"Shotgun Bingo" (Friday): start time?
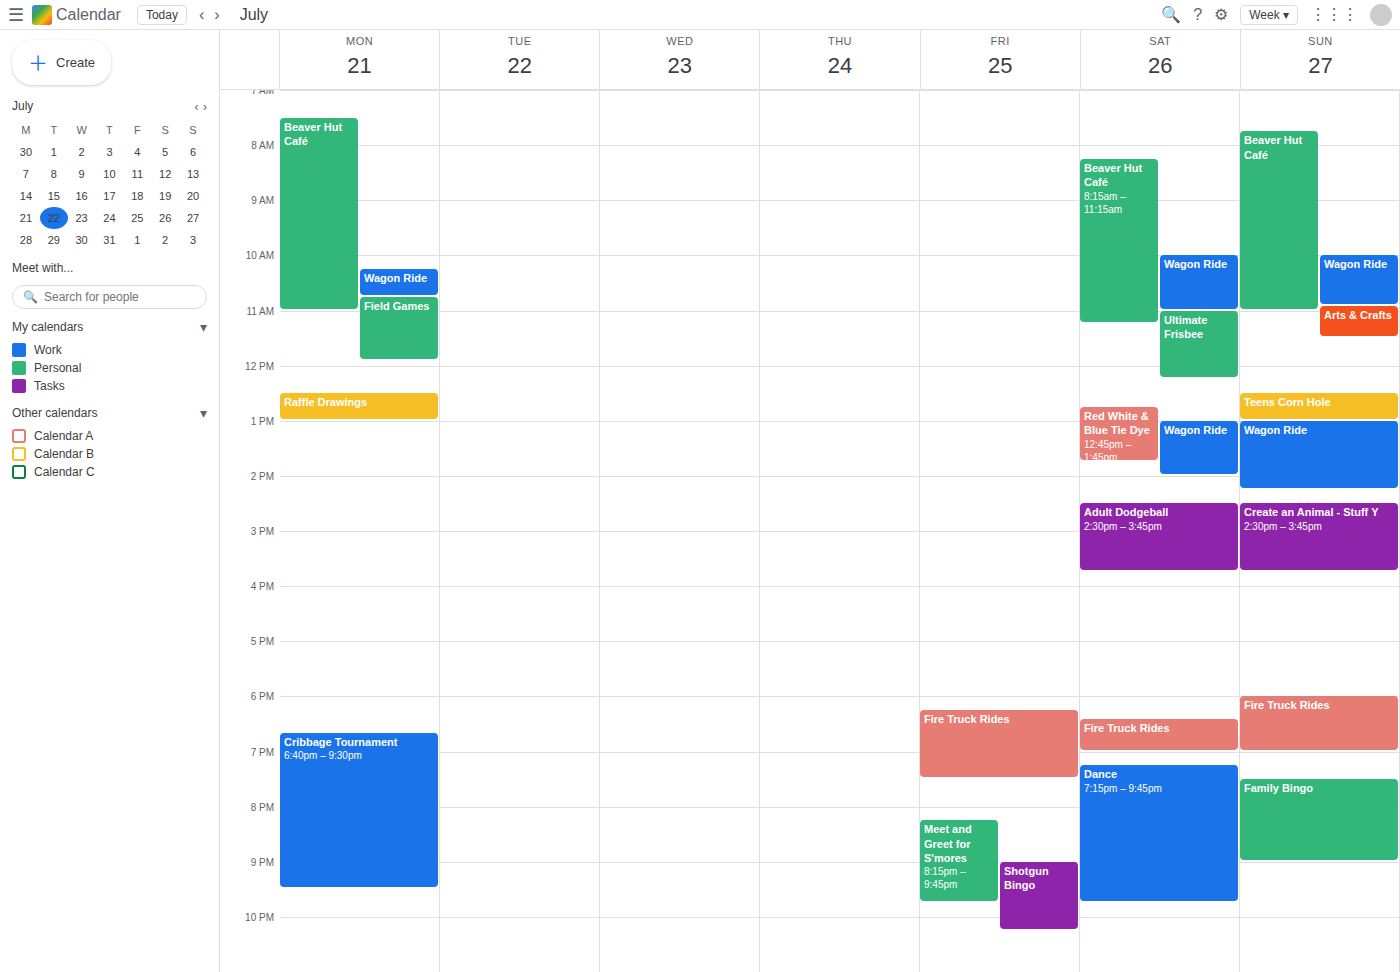
21:00